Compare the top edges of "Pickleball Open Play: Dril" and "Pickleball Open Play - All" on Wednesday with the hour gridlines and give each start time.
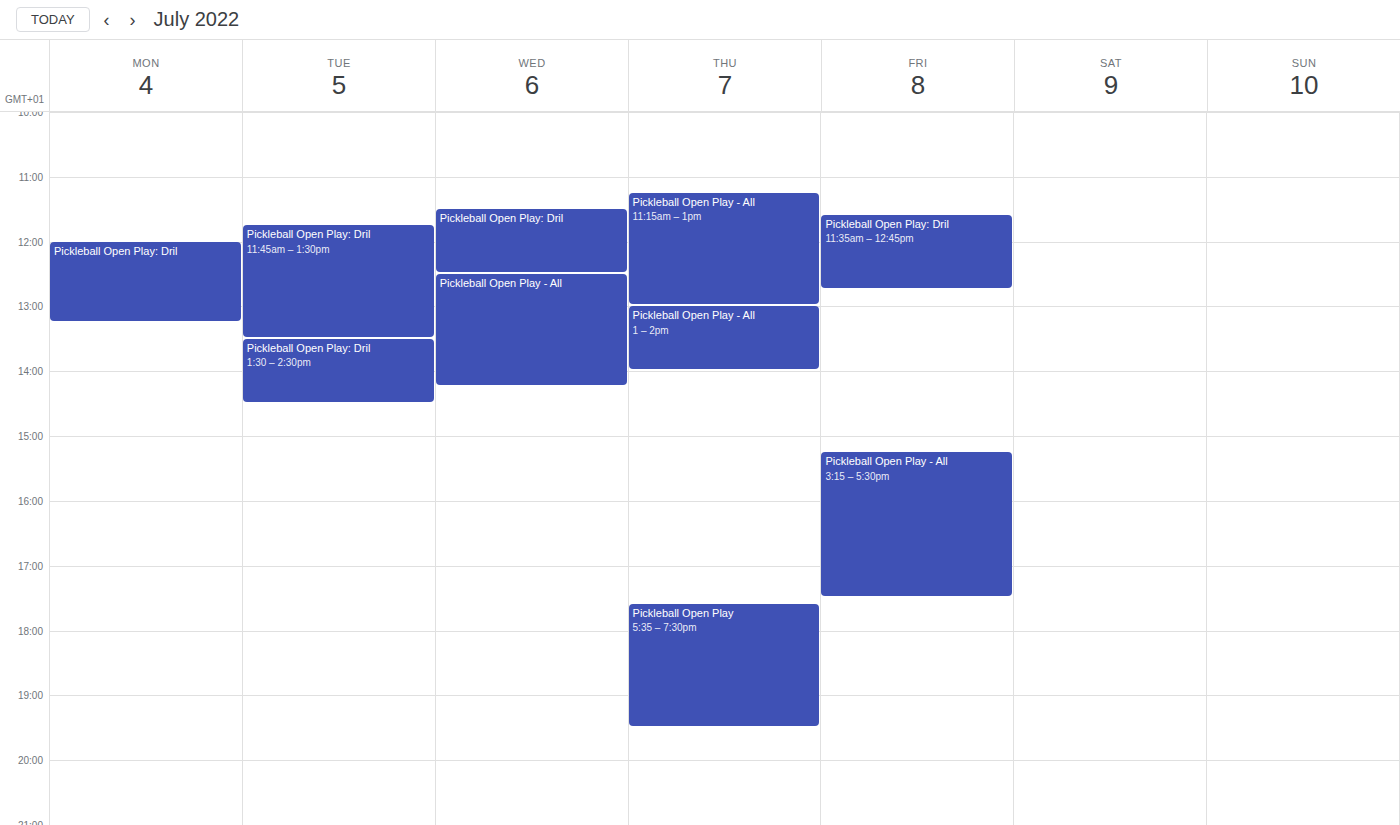
"Pickleball Open Play: Dril": 11:30 AM, halfway between the 11 AM and 12 PM lines. "Pickleball Open Play - All": 12:30 PM, halfway between the 12 PM and 1 PM lines.